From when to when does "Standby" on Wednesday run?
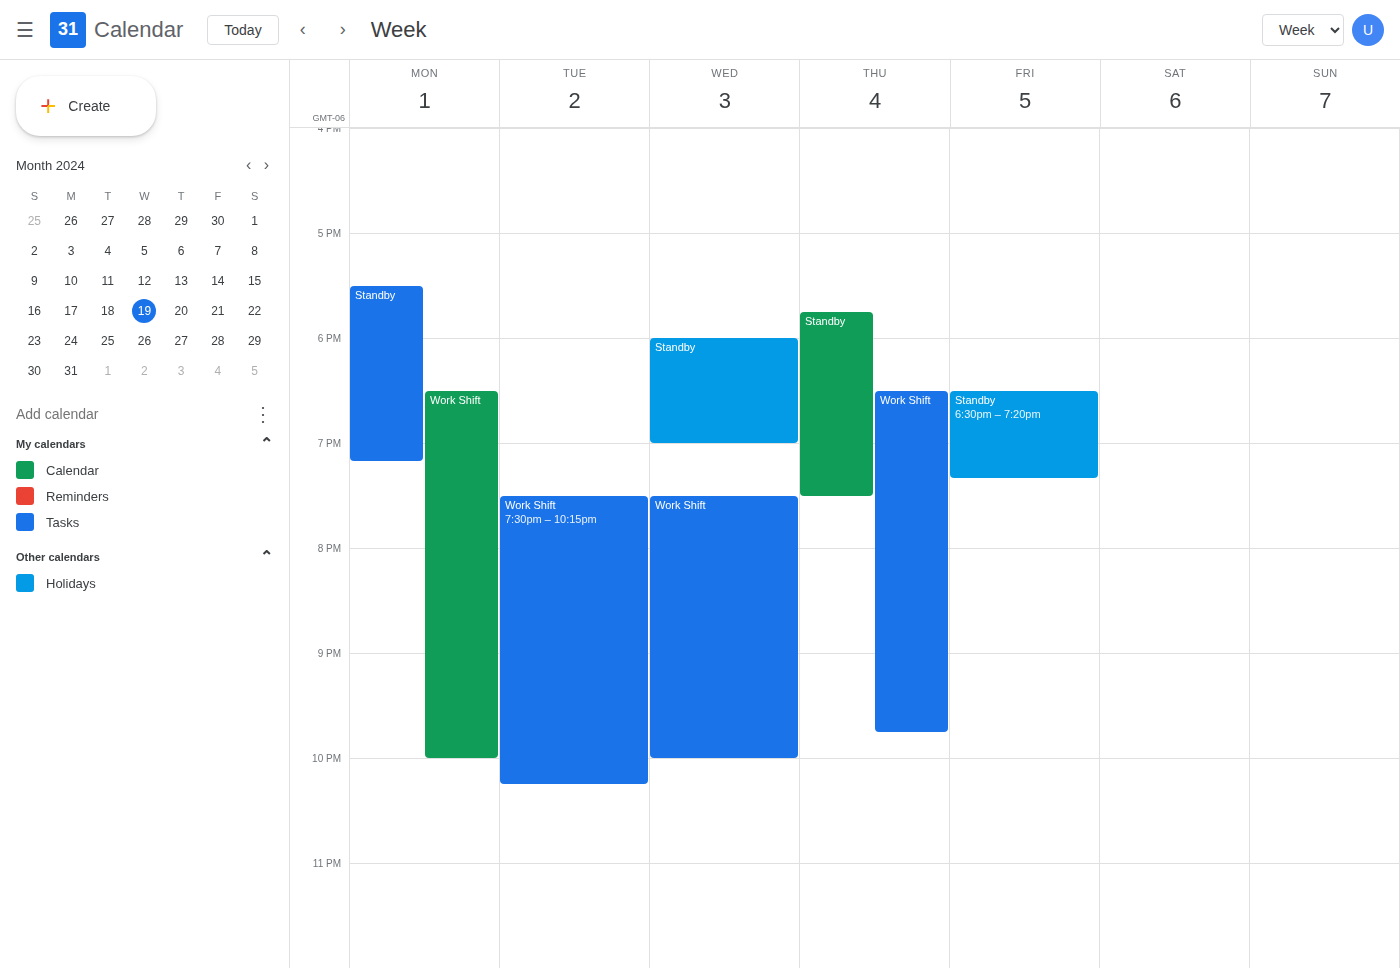
6:00 PM to 7:00 PM